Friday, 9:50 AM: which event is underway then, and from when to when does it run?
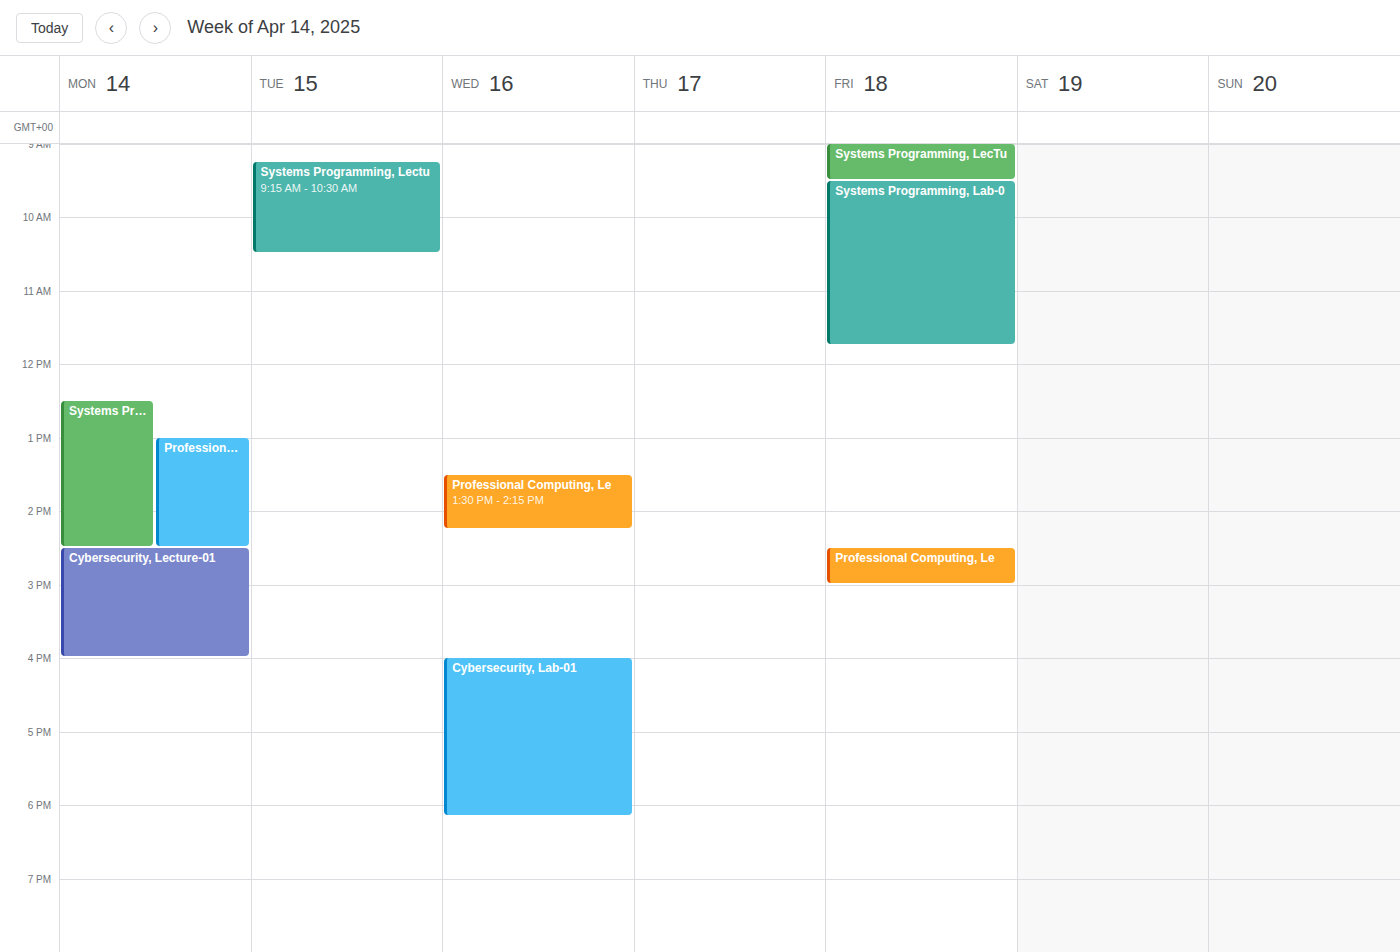
"Systems Programming, Lab-0", 9:30 AM to 11:45 AM